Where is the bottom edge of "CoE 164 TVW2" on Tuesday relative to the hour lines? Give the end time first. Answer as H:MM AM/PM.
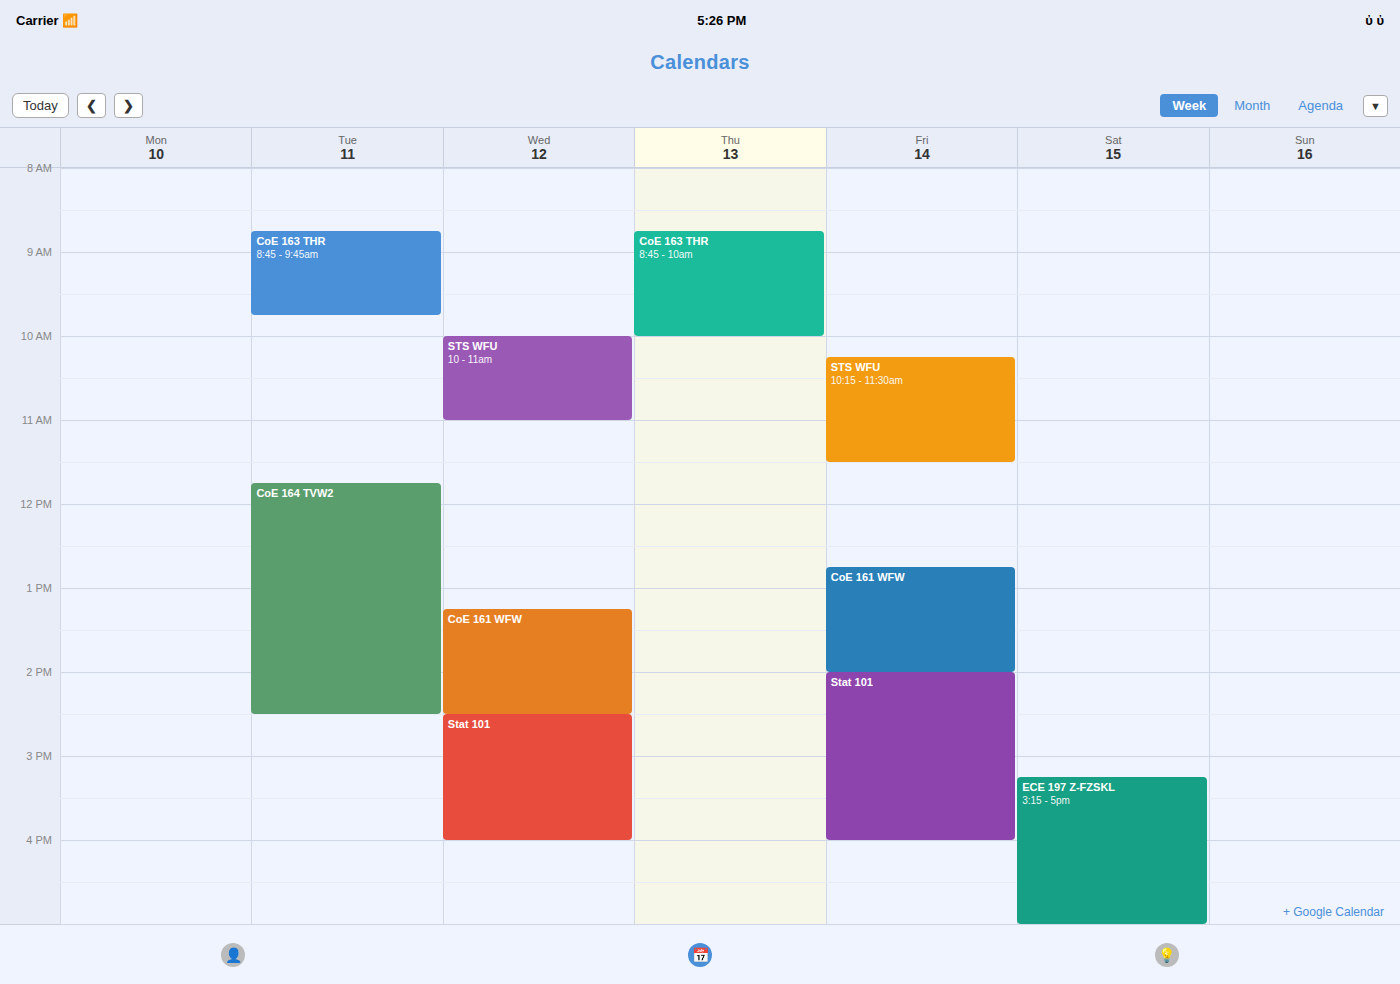
2:30 PM -- halfway between the 2 PM and 3 PM lines.